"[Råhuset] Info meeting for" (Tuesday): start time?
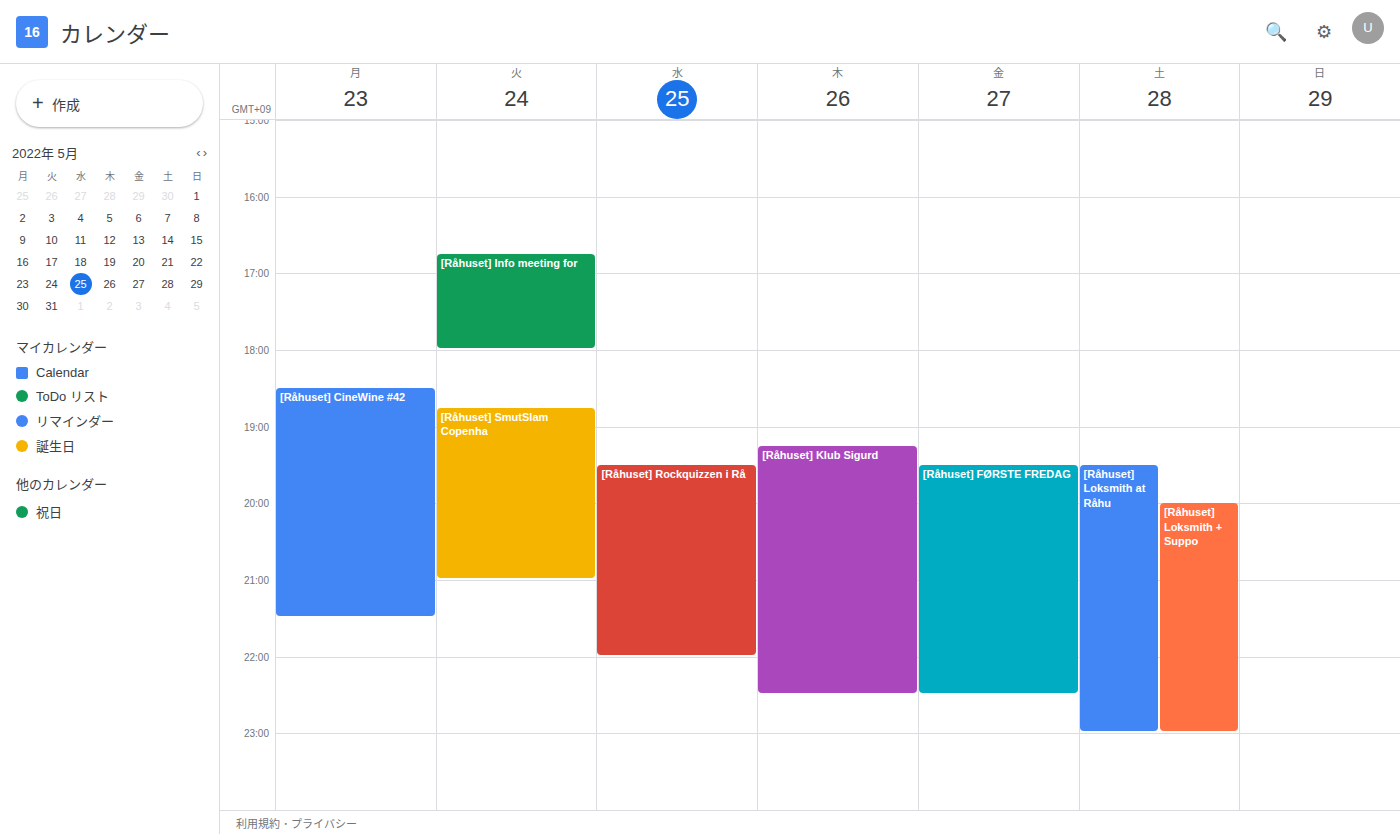
4:45 PM